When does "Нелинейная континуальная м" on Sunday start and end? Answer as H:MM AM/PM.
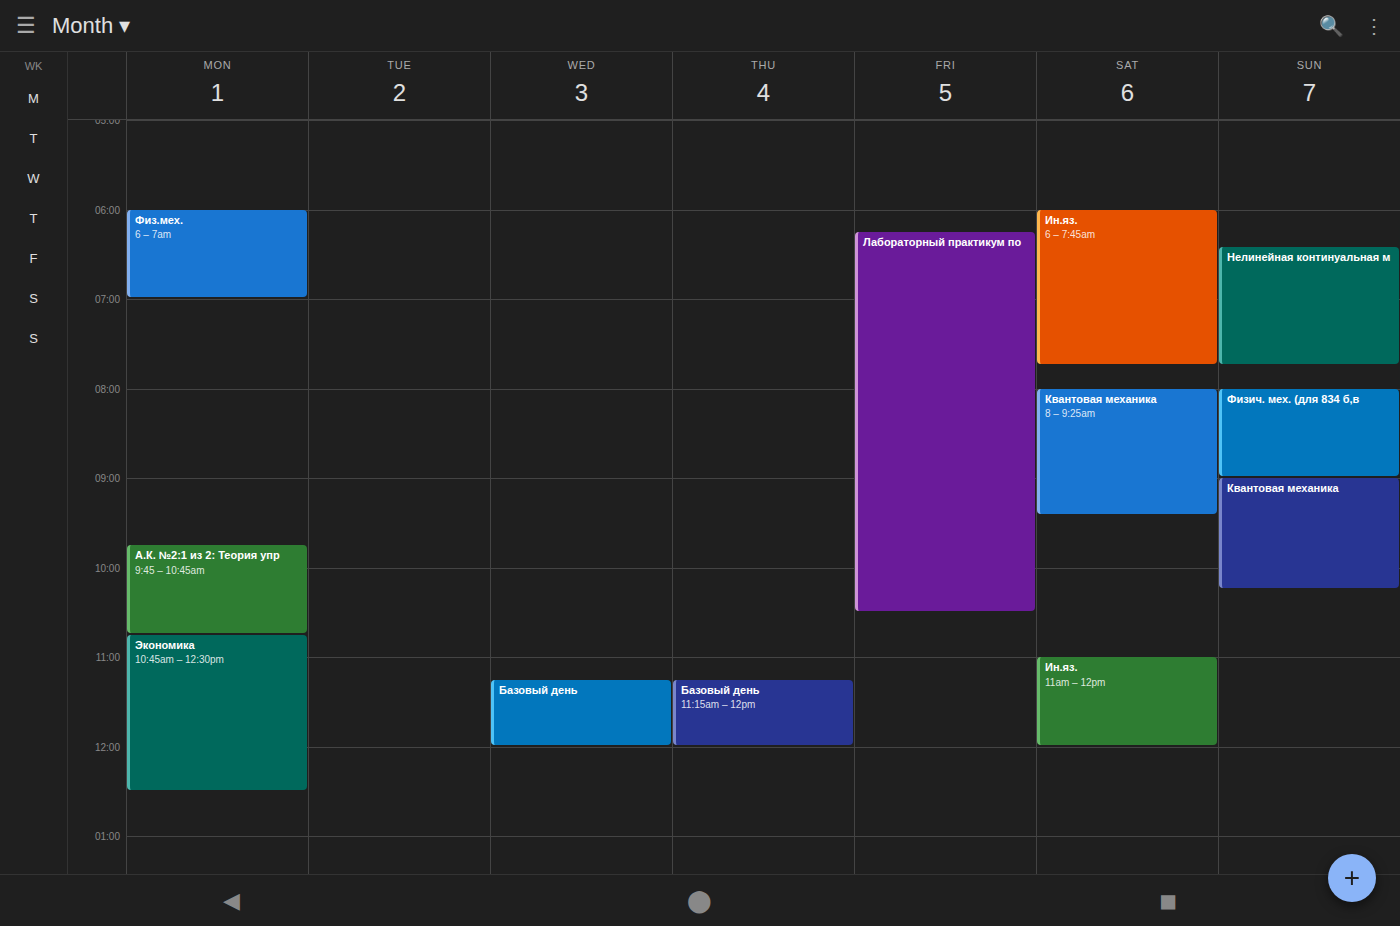
6:25 AM to 7:45 AM